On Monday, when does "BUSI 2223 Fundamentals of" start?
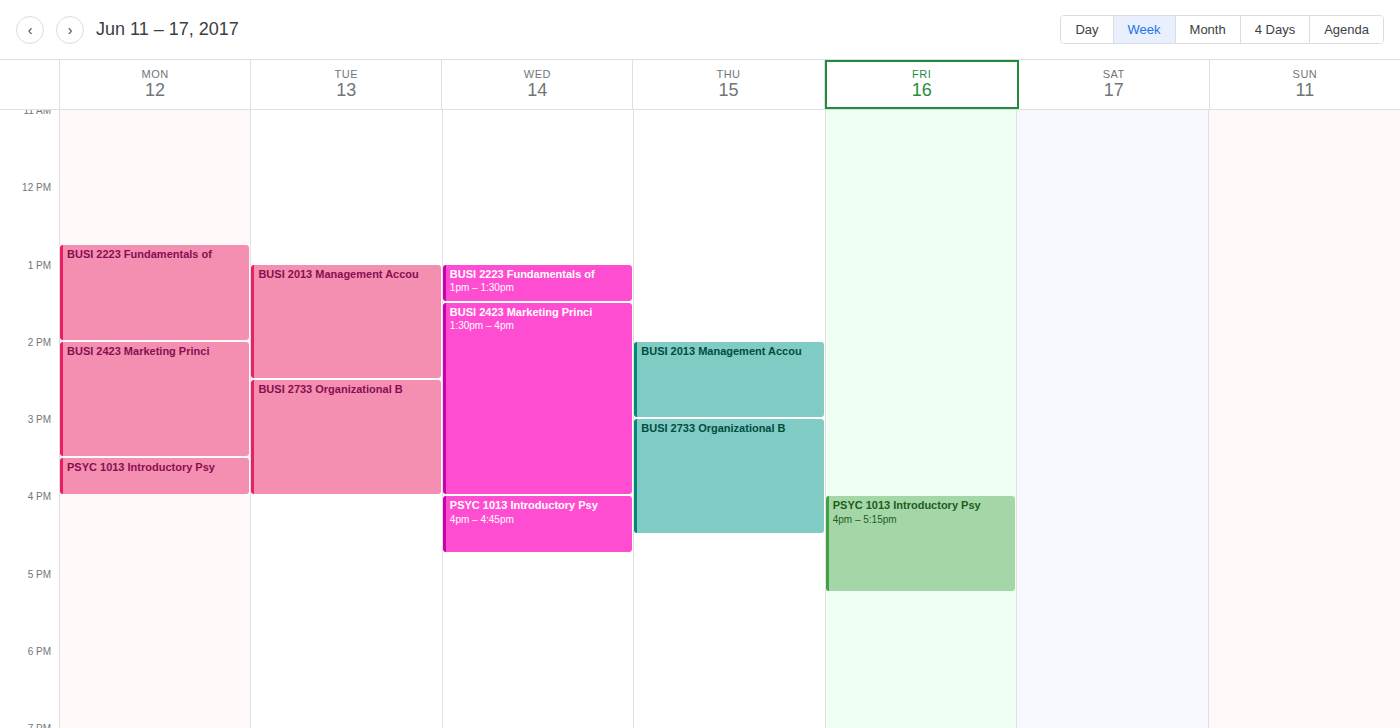
12:45 PM